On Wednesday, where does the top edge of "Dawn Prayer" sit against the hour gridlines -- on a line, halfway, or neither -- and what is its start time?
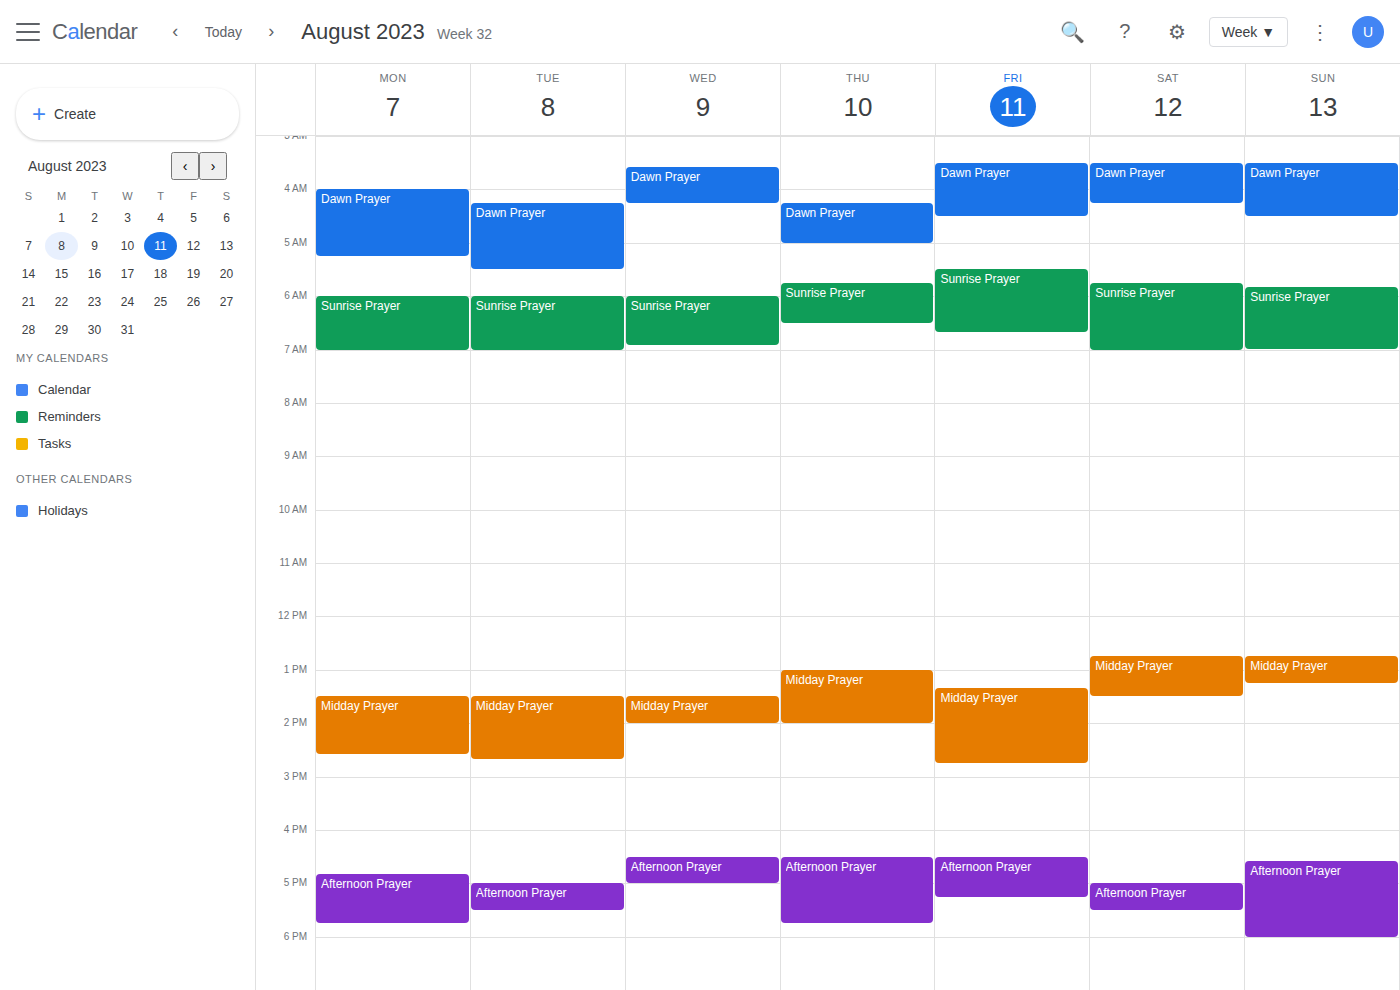
03:35 -- neither: 35 minutes below the 03:00 line and 25 minutes above the 04:00 line.